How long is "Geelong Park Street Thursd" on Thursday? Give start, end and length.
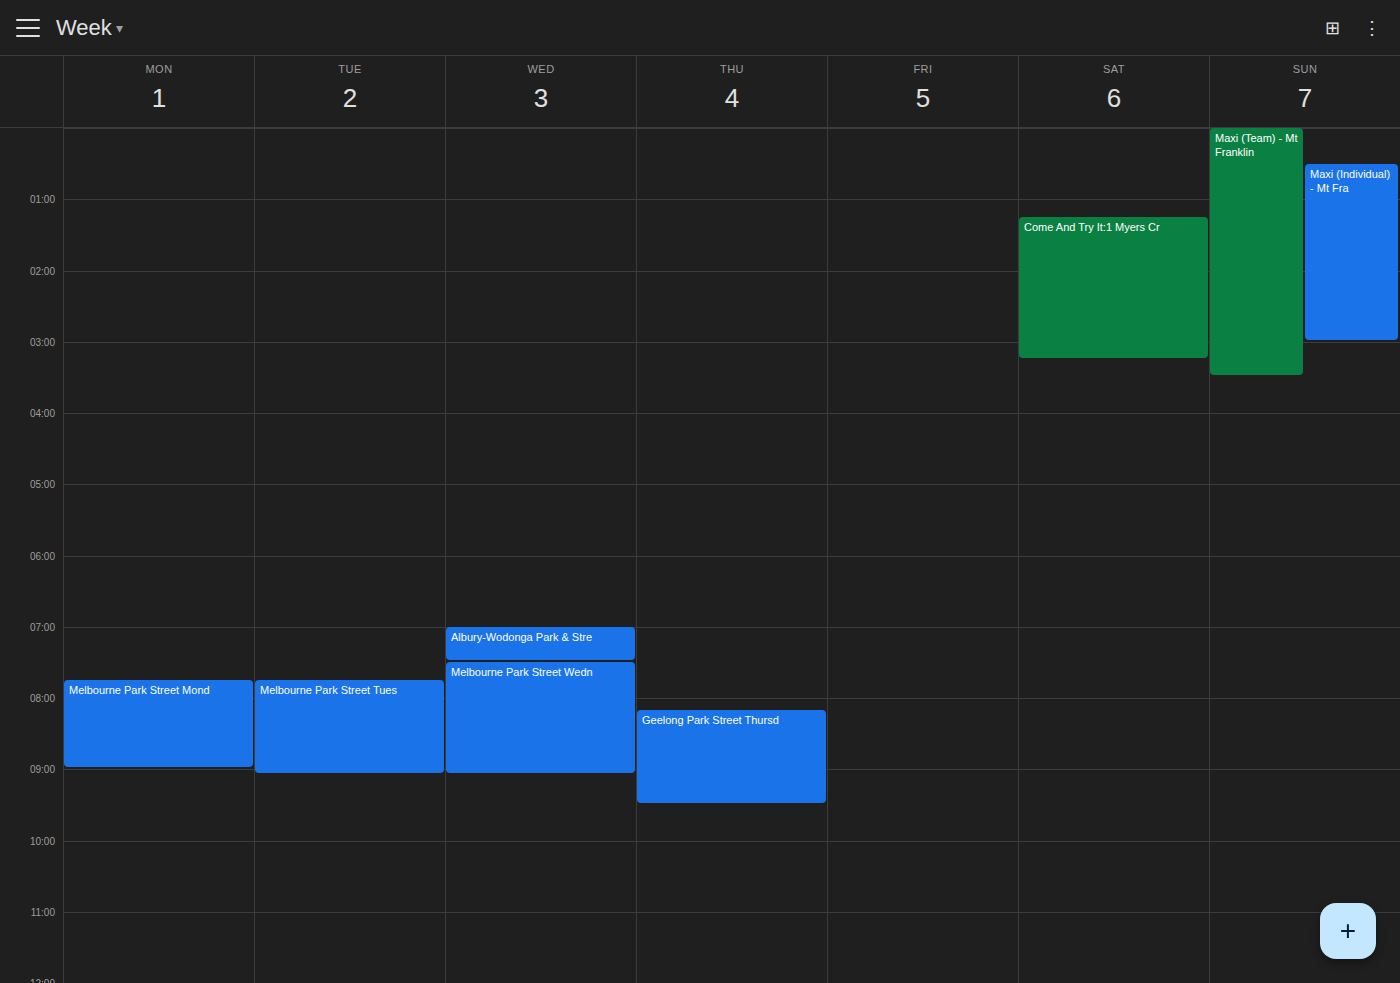
8:10 AM to 9:30 AM, 1 hour 20 minutes